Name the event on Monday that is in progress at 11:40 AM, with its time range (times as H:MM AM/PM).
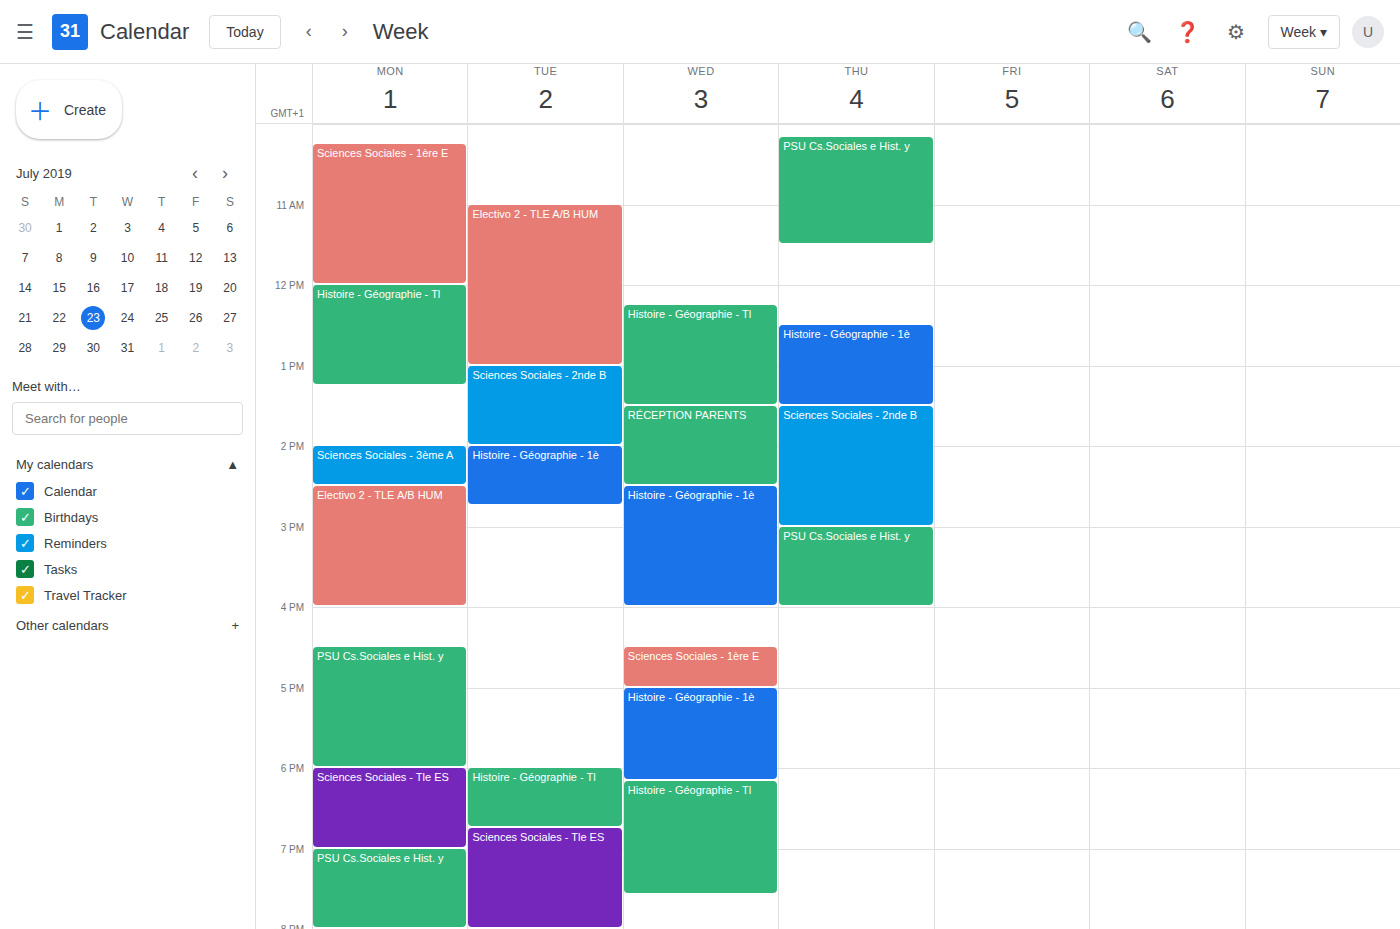
"Sciences Sociales - 1ère E", 10:15 AM to 12:00 PM